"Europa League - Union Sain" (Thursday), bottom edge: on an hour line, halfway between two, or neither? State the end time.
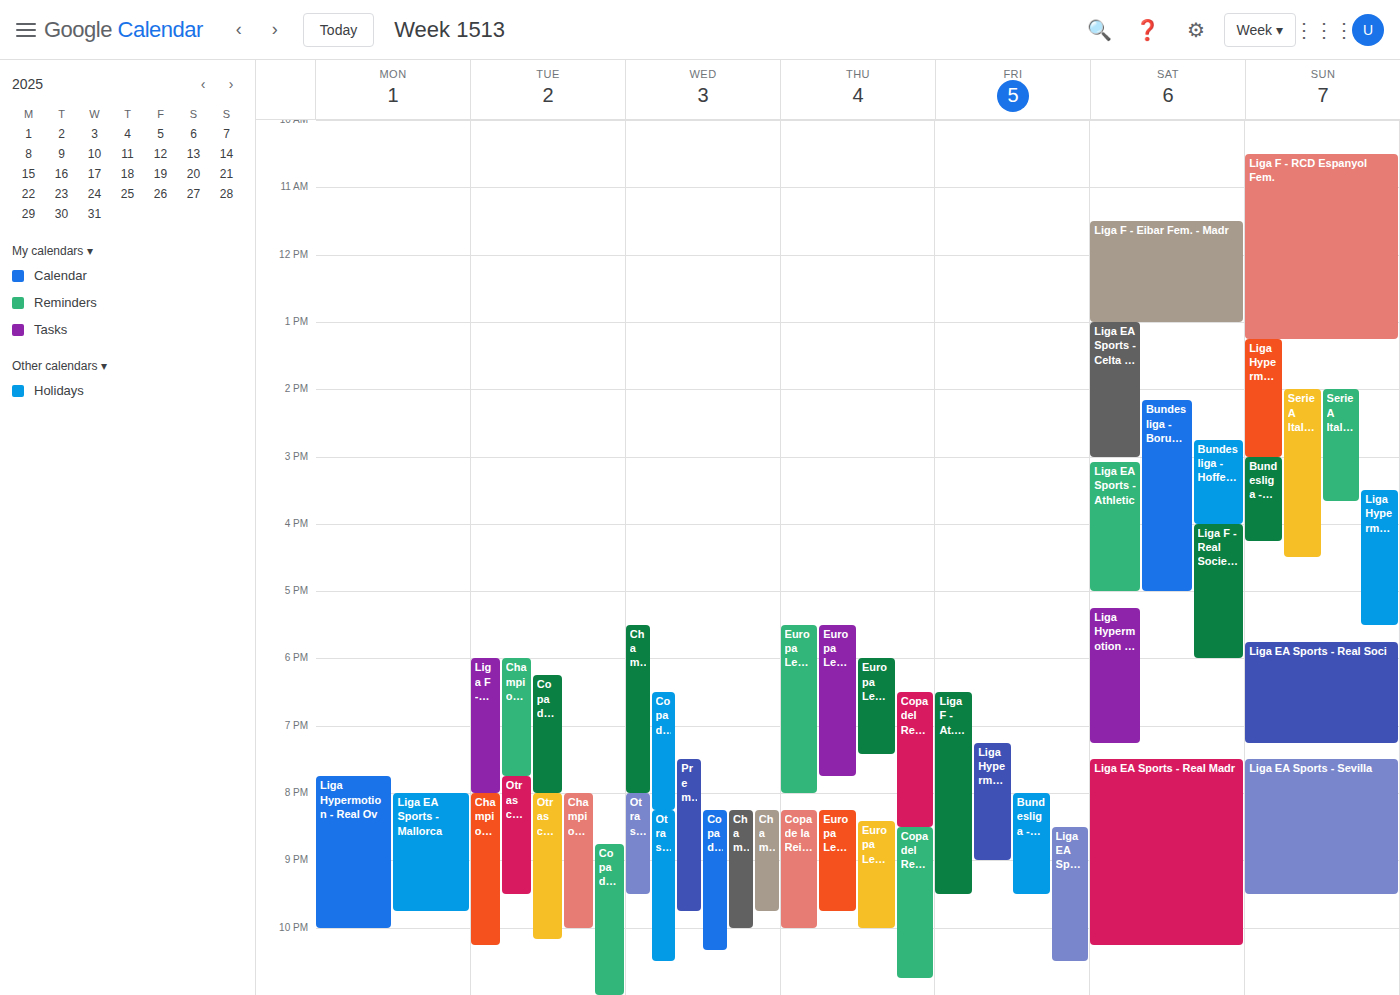
7:45 PM -- neither: three quarters of the way from the 7 PM line to the 8 PM line.